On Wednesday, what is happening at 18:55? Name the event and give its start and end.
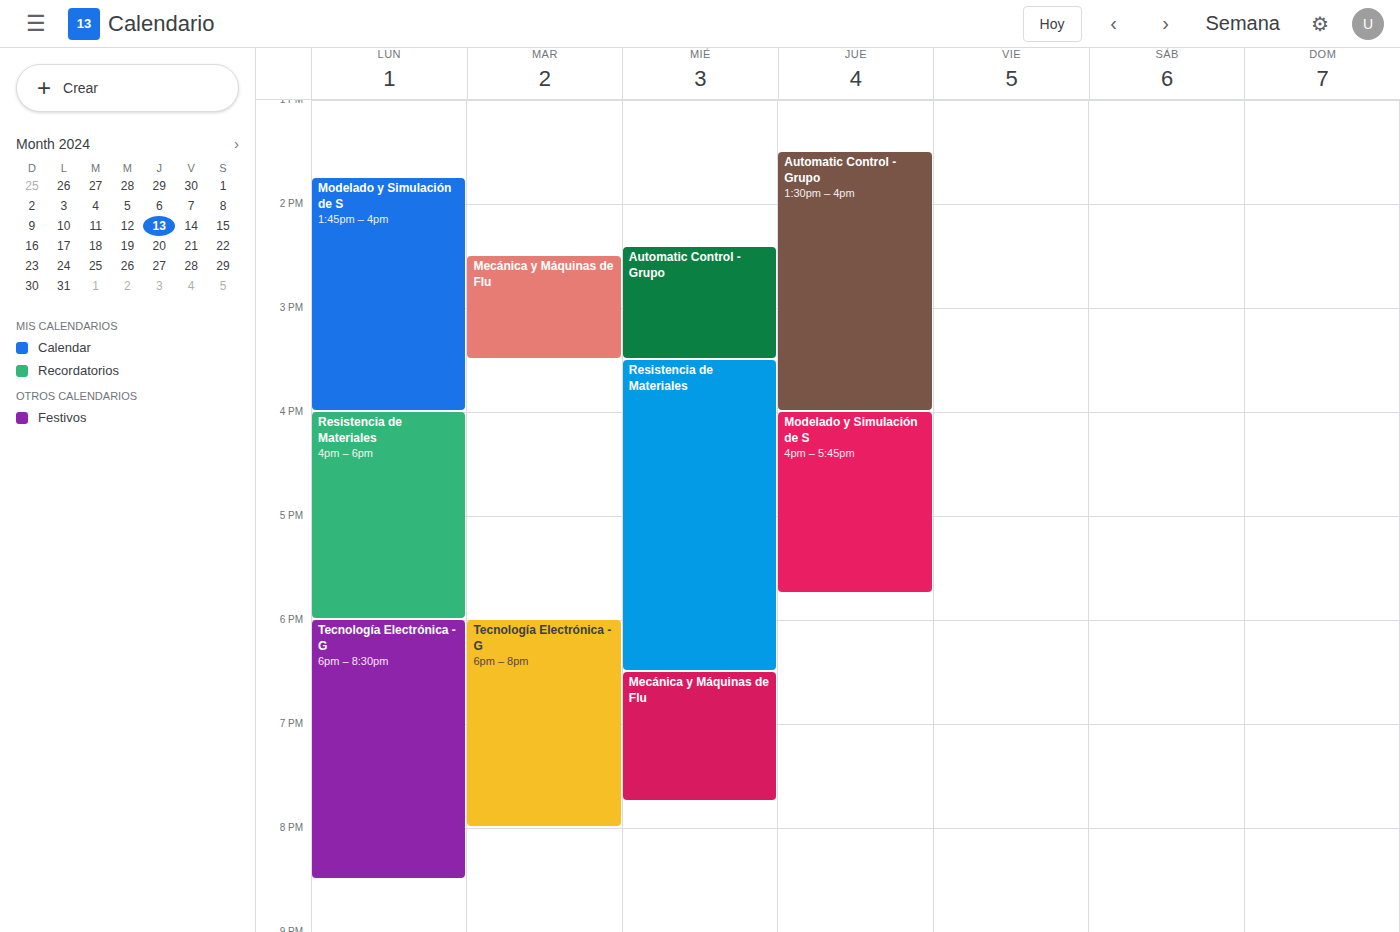
"Mecánica y Máquinas de Flu", 18:30 to 19:45